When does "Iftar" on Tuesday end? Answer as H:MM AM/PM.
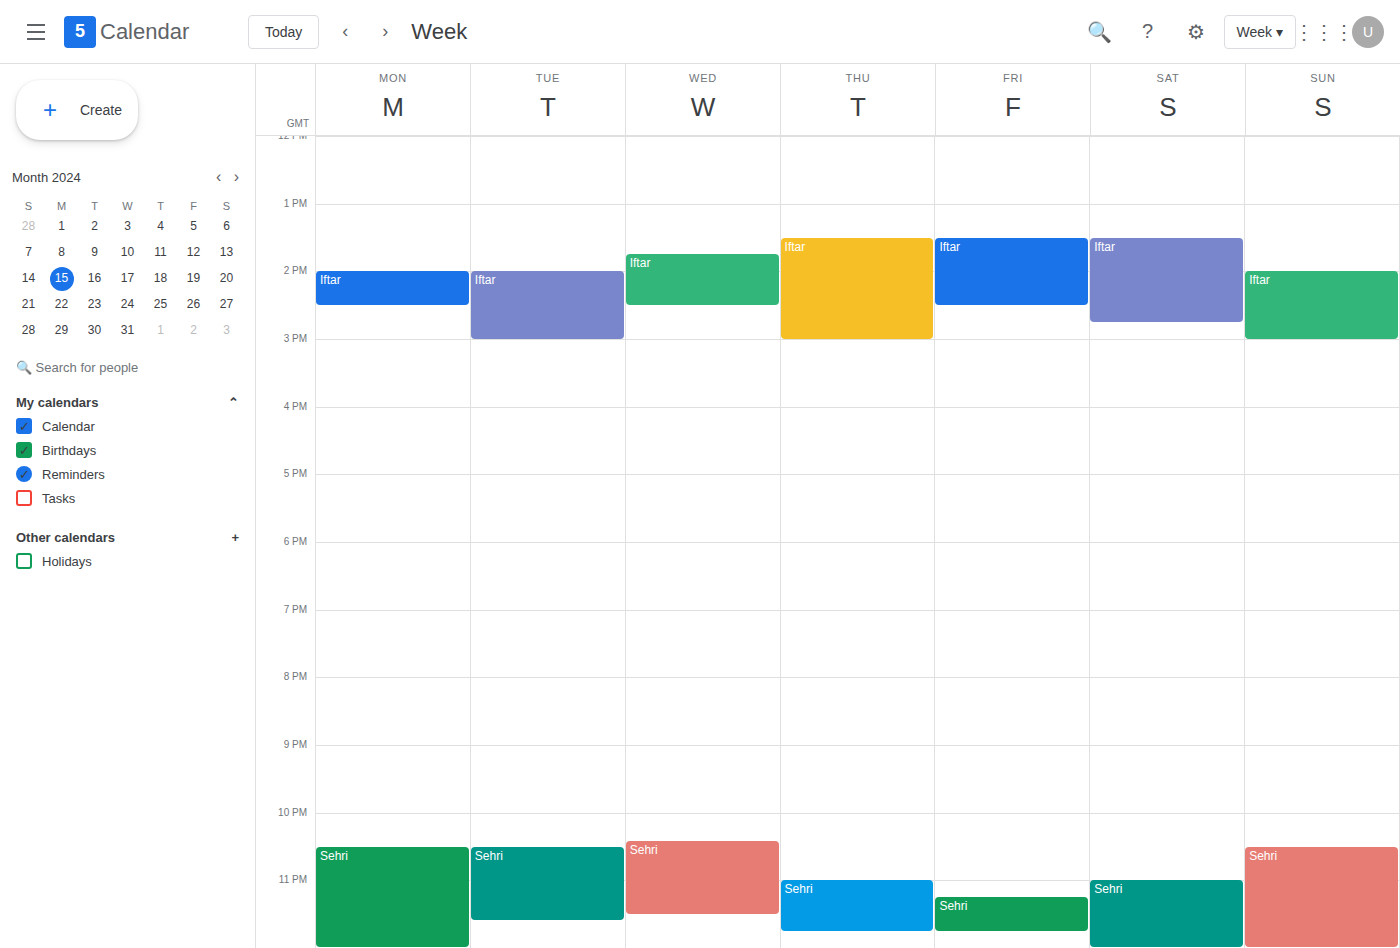
3:00 PM